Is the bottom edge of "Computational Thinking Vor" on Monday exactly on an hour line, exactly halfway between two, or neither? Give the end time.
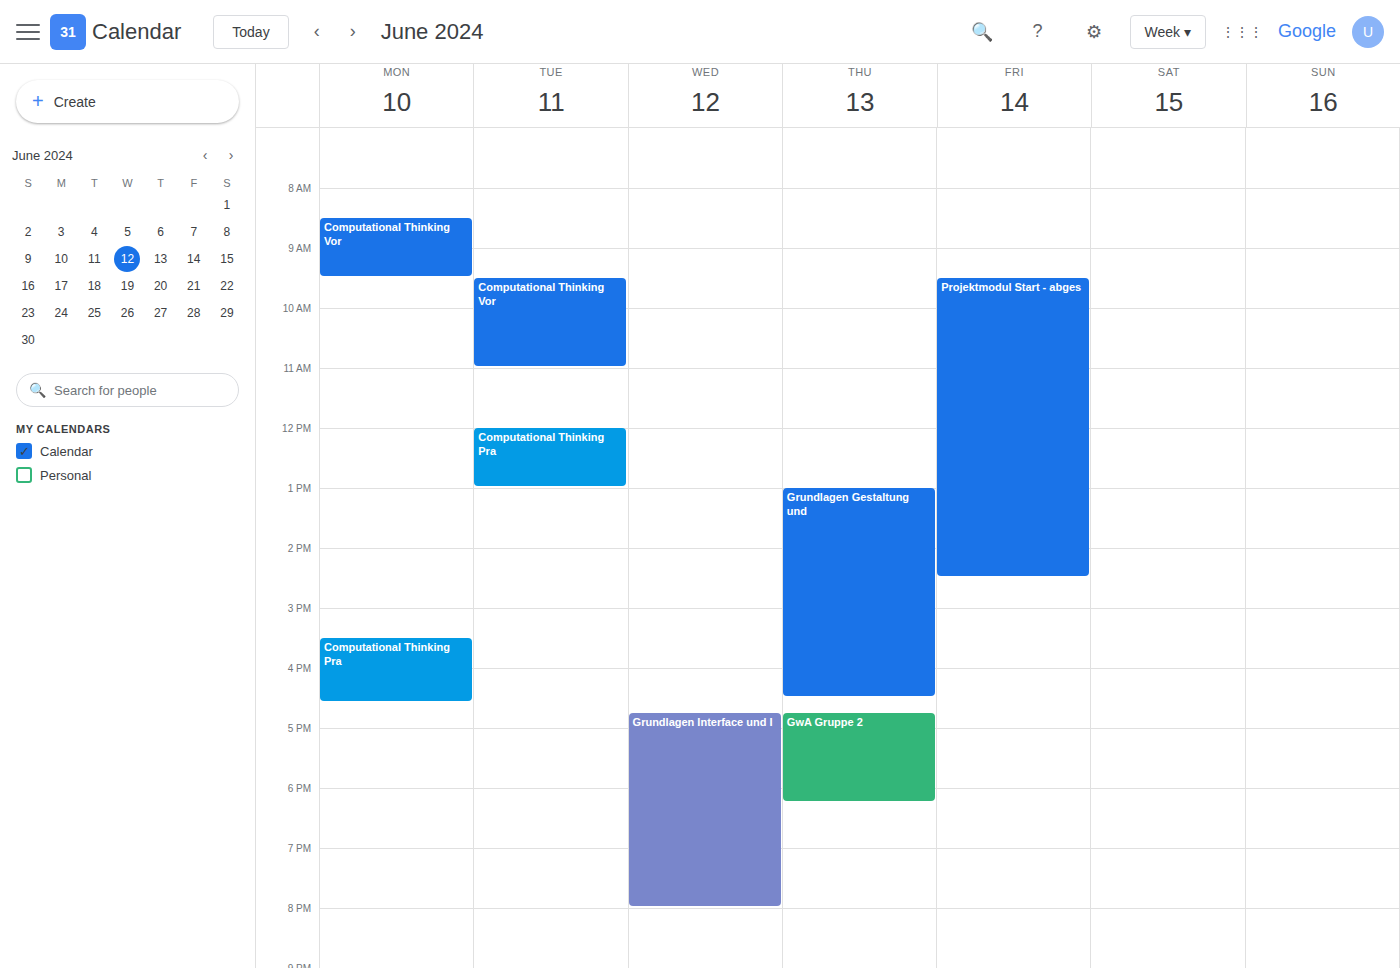
9:30 AM -- halfway between the 9 AM and 10 AM lines.